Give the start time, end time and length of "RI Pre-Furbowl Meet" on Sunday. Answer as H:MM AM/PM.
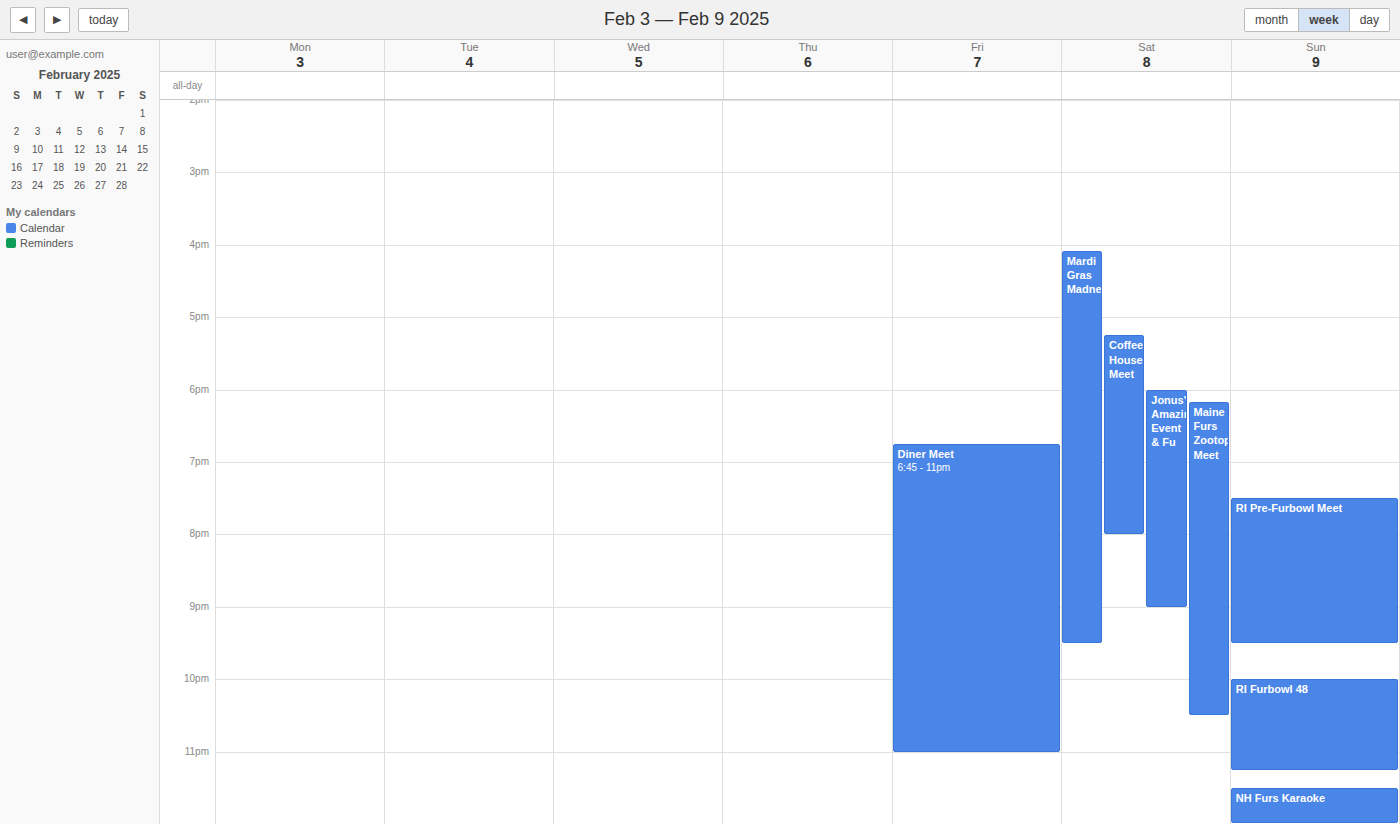
7:30 PM to 9:30 PM, 2 hours